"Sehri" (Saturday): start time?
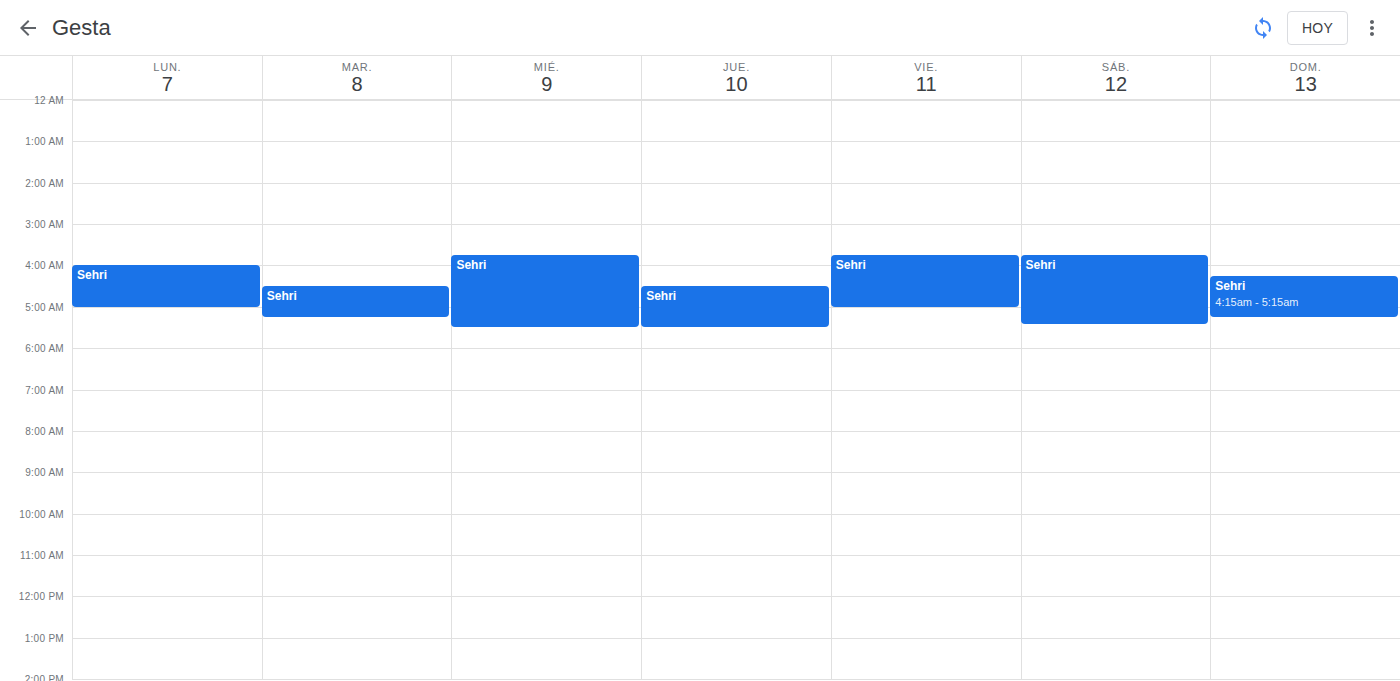
3:45 AM